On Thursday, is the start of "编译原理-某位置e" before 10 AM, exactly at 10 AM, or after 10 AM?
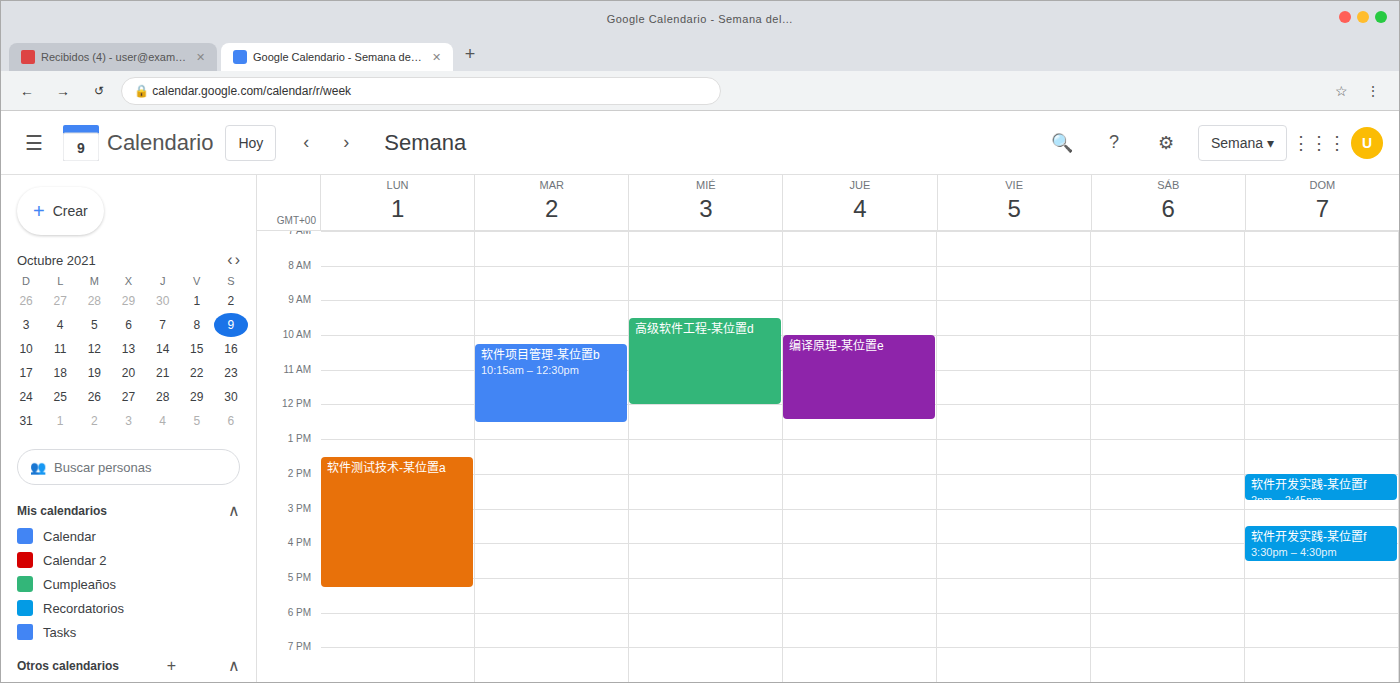
10:00 AM -- exactly at 10 AM, on the 10 AM line.